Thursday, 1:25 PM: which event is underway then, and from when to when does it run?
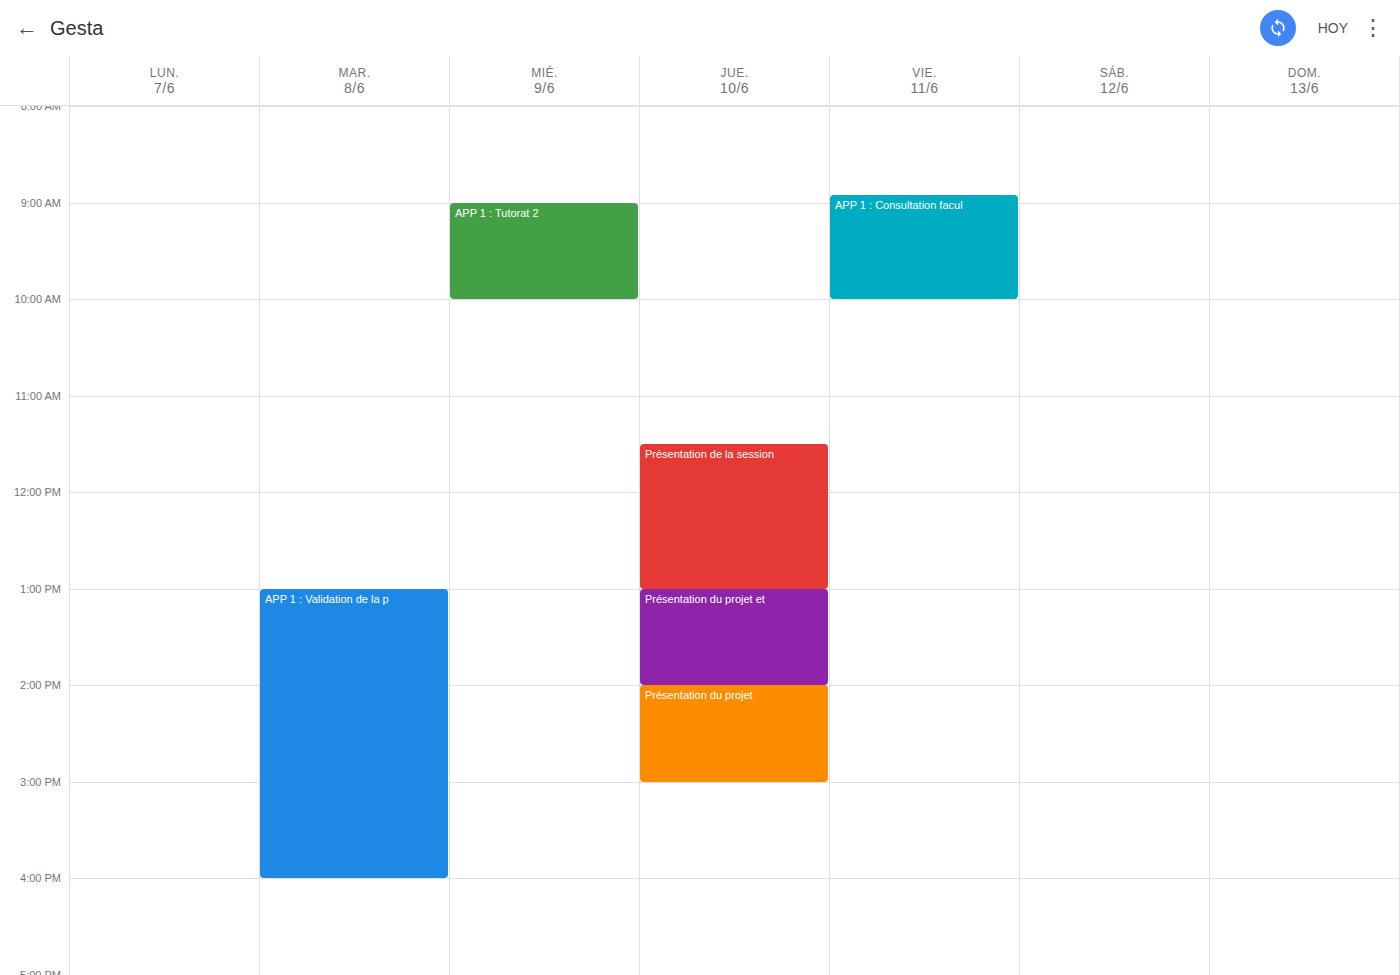
"Présentation du projet et", 1:00 PM to 2:00 PM